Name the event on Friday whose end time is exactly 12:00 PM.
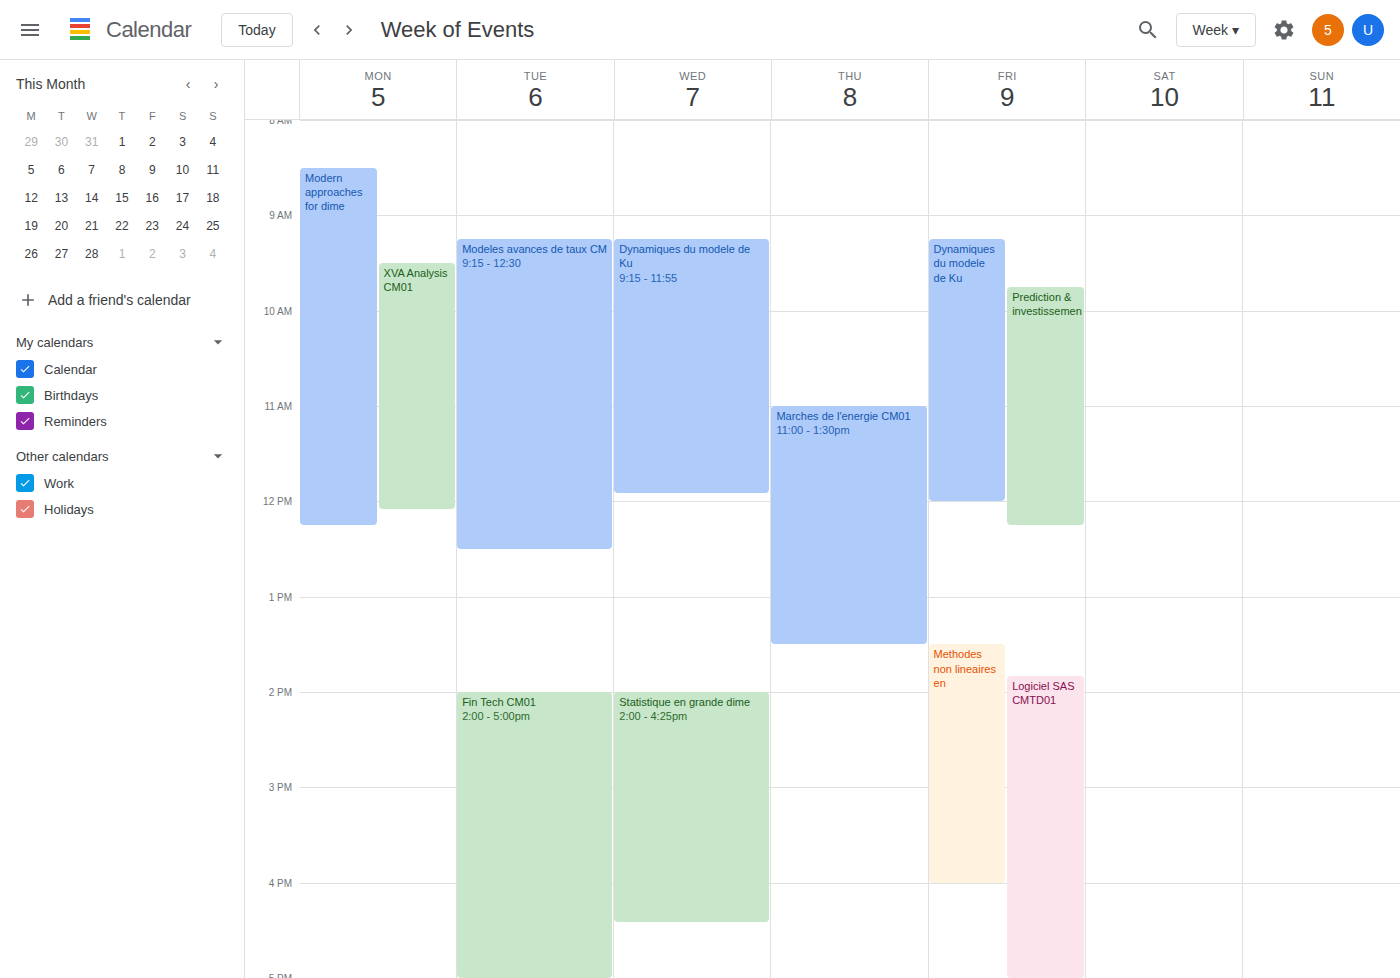
"Dynamiques du modele de Ku"